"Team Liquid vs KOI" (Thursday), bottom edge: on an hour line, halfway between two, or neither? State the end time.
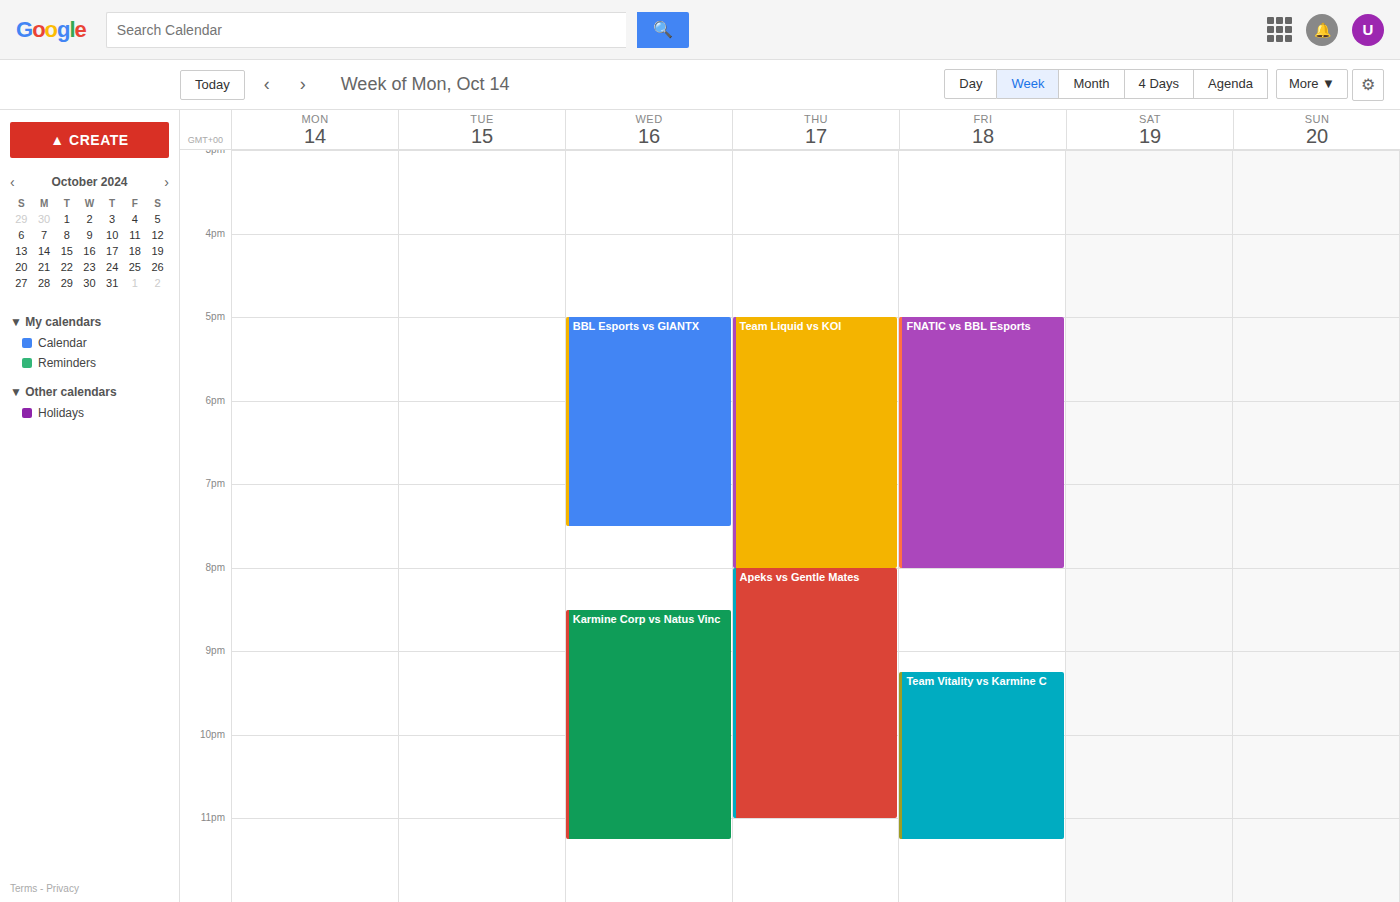
8:00 PM -- exactly on the 8 PM line.